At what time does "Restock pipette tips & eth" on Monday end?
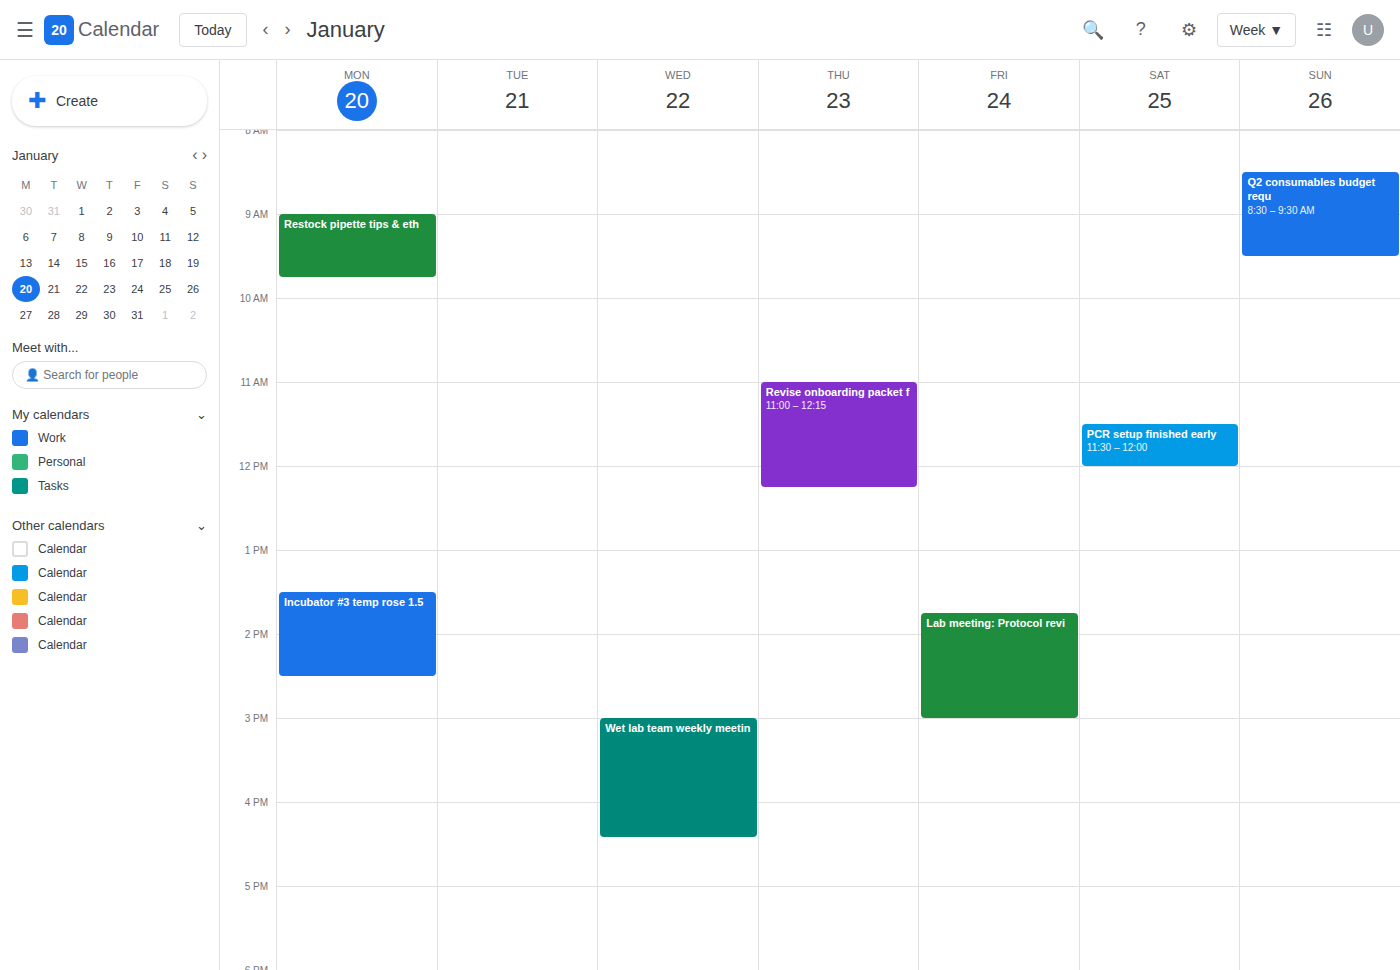
9:45 AM